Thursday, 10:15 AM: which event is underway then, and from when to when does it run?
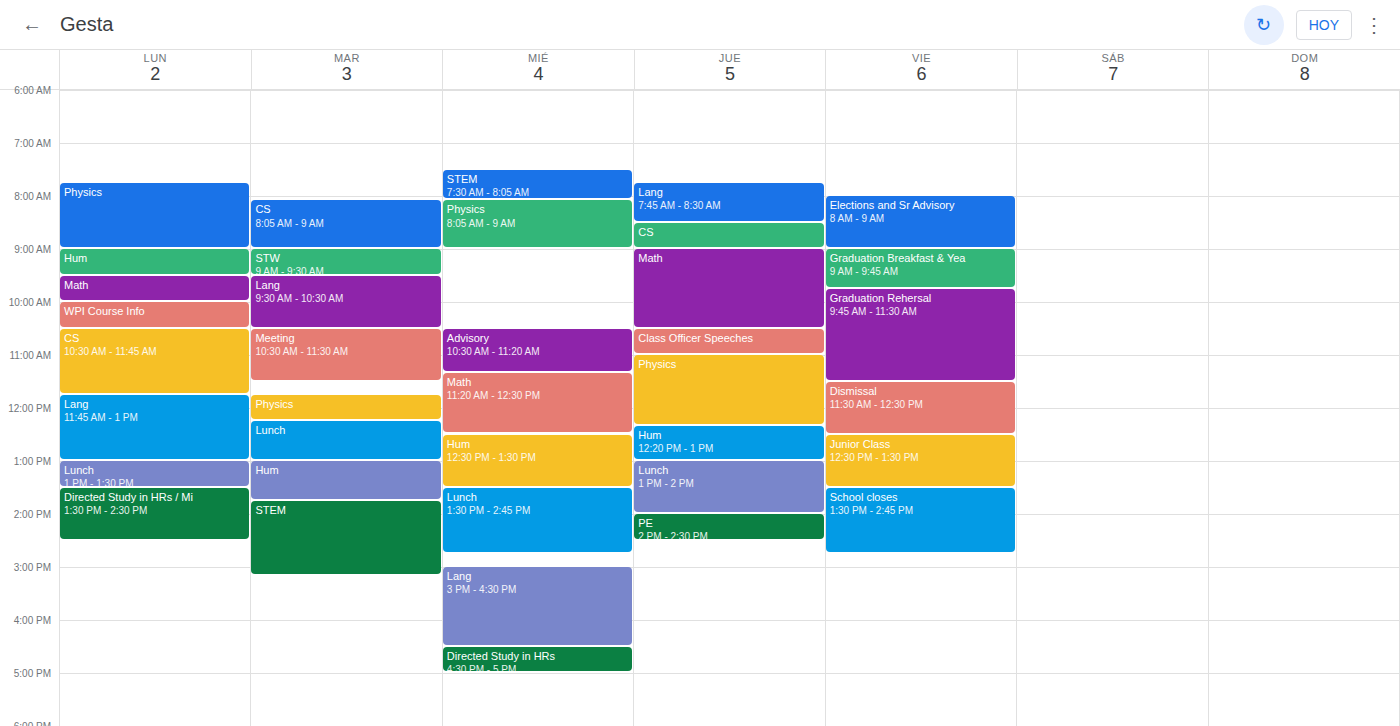
"Math", 9:00 AM to 10:30 AM